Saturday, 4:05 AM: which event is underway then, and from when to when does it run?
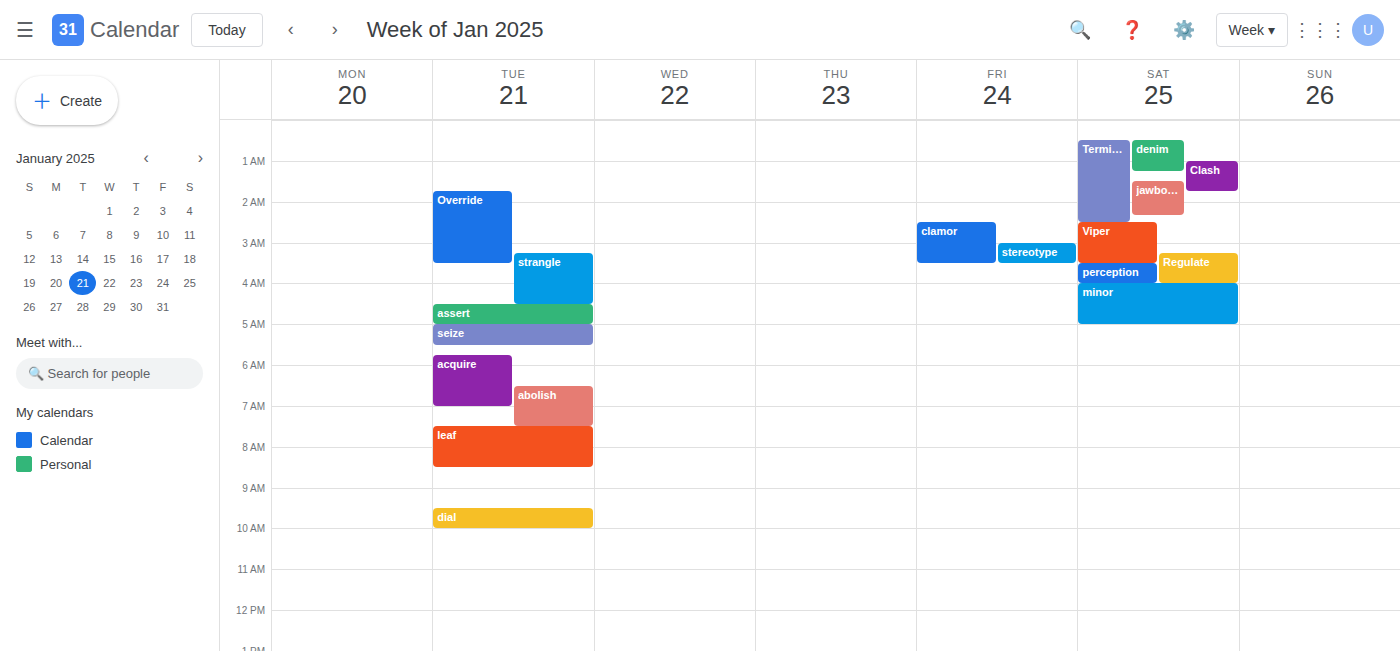
"minor", 4:00 AM to 5:00 AM